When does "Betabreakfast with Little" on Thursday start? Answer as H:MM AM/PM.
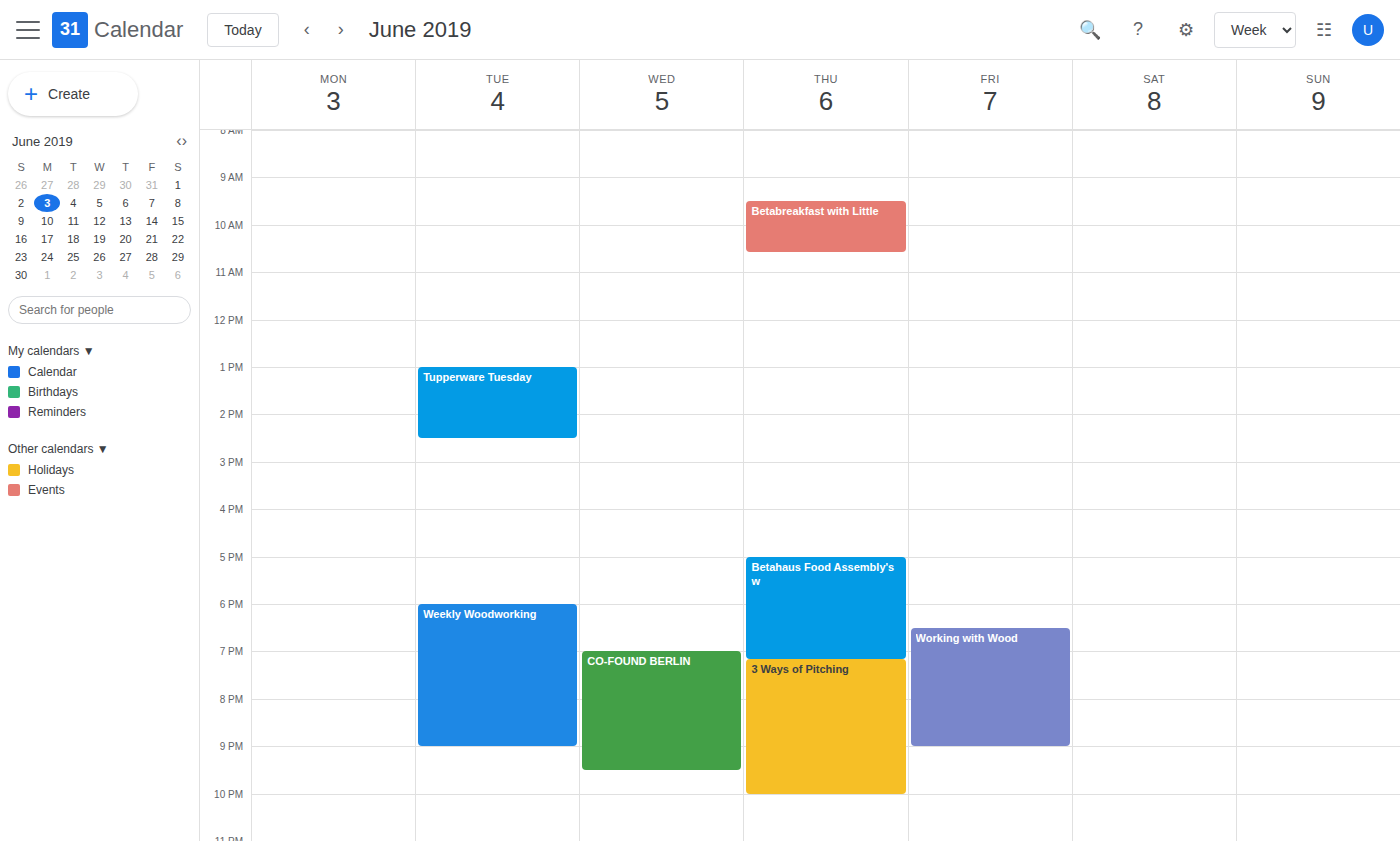
9:30 AM